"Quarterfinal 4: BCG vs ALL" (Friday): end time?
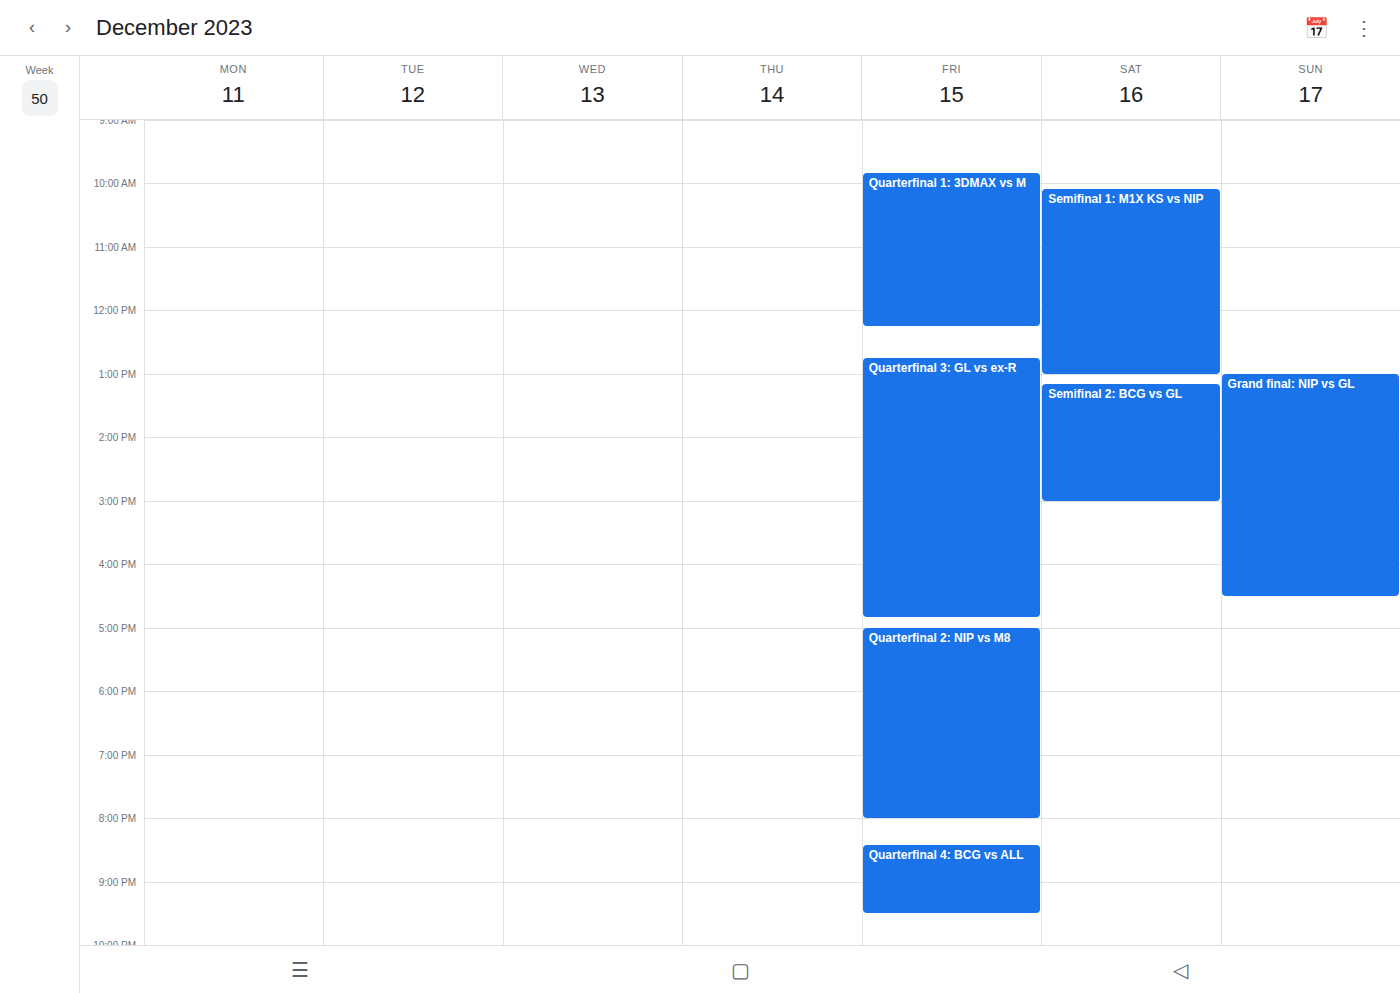
9:30 PM